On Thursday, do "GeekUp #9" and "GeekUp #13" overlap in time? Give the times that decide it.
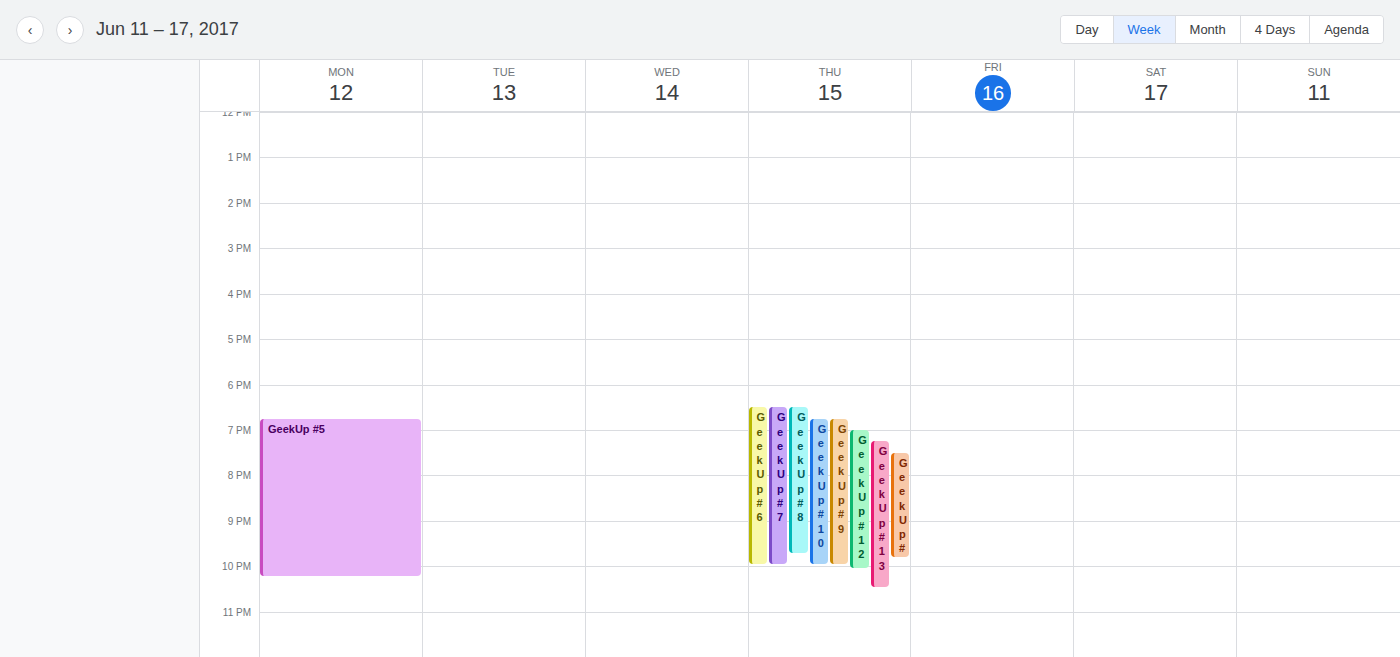
"GeekUp #13" starts at 7:15 PM, before "GeekUp #9" ends at 10:00 PM -- they overlap.